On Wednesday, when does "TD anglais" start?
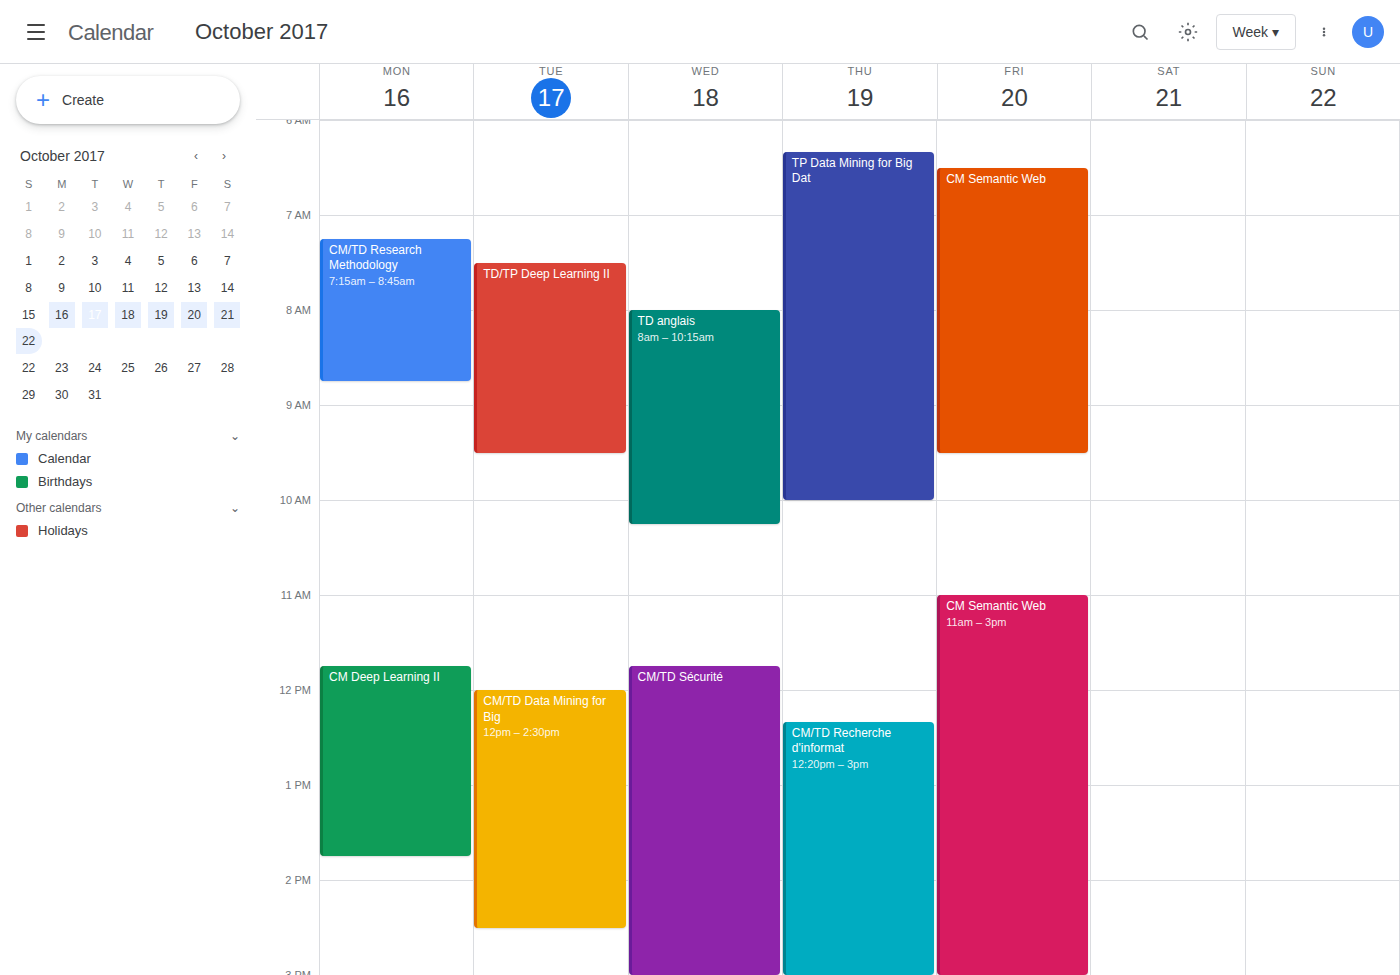
8:00 AM